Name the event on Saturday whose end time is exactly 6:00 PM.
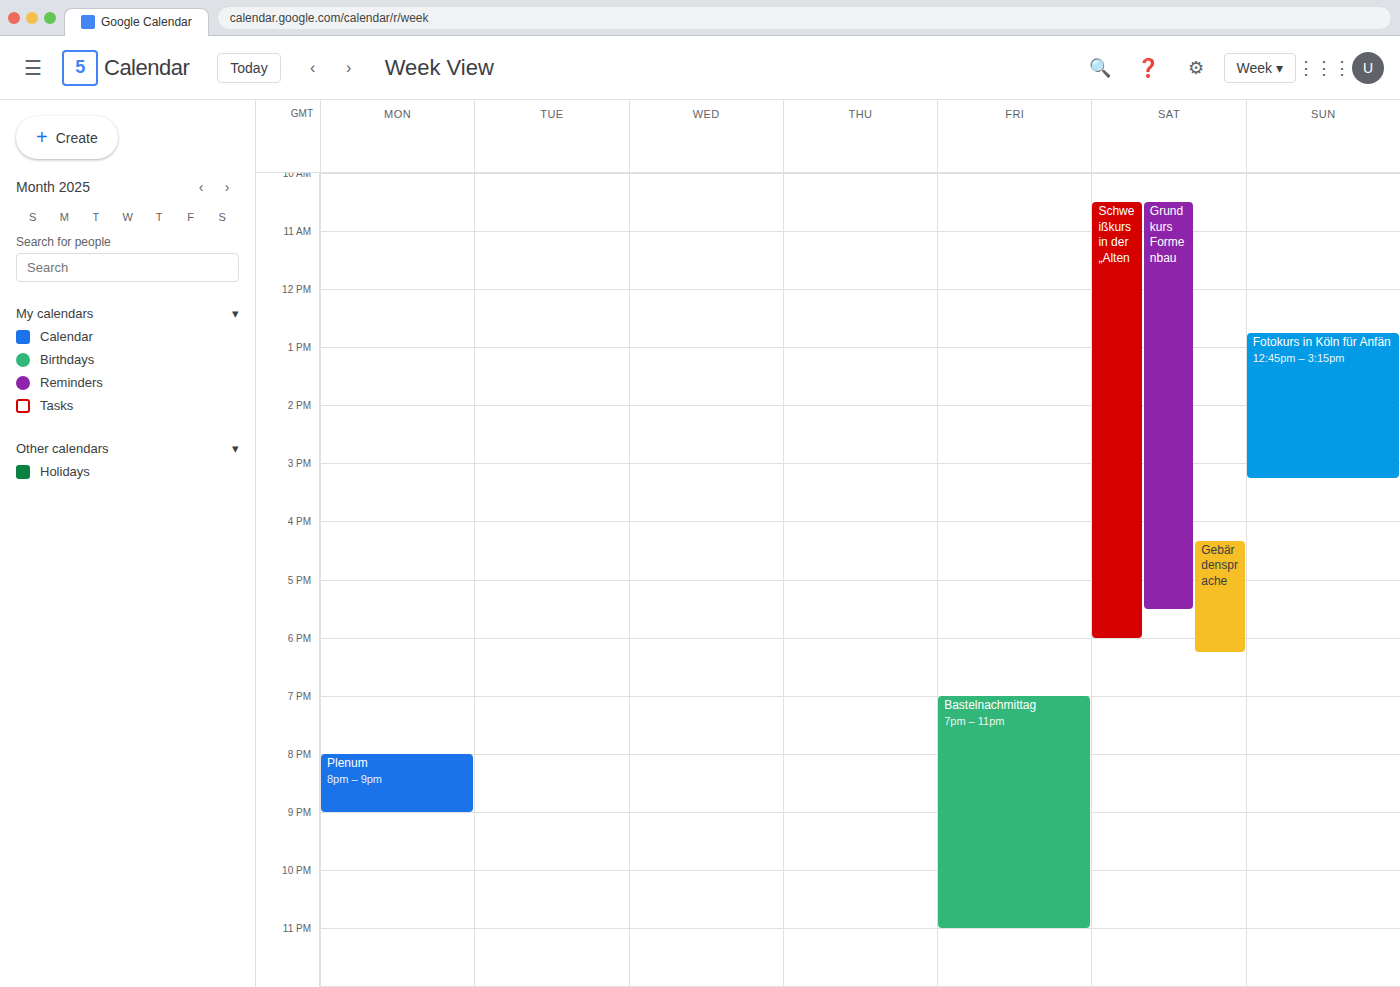
"Schweißkurs in der „Alten"